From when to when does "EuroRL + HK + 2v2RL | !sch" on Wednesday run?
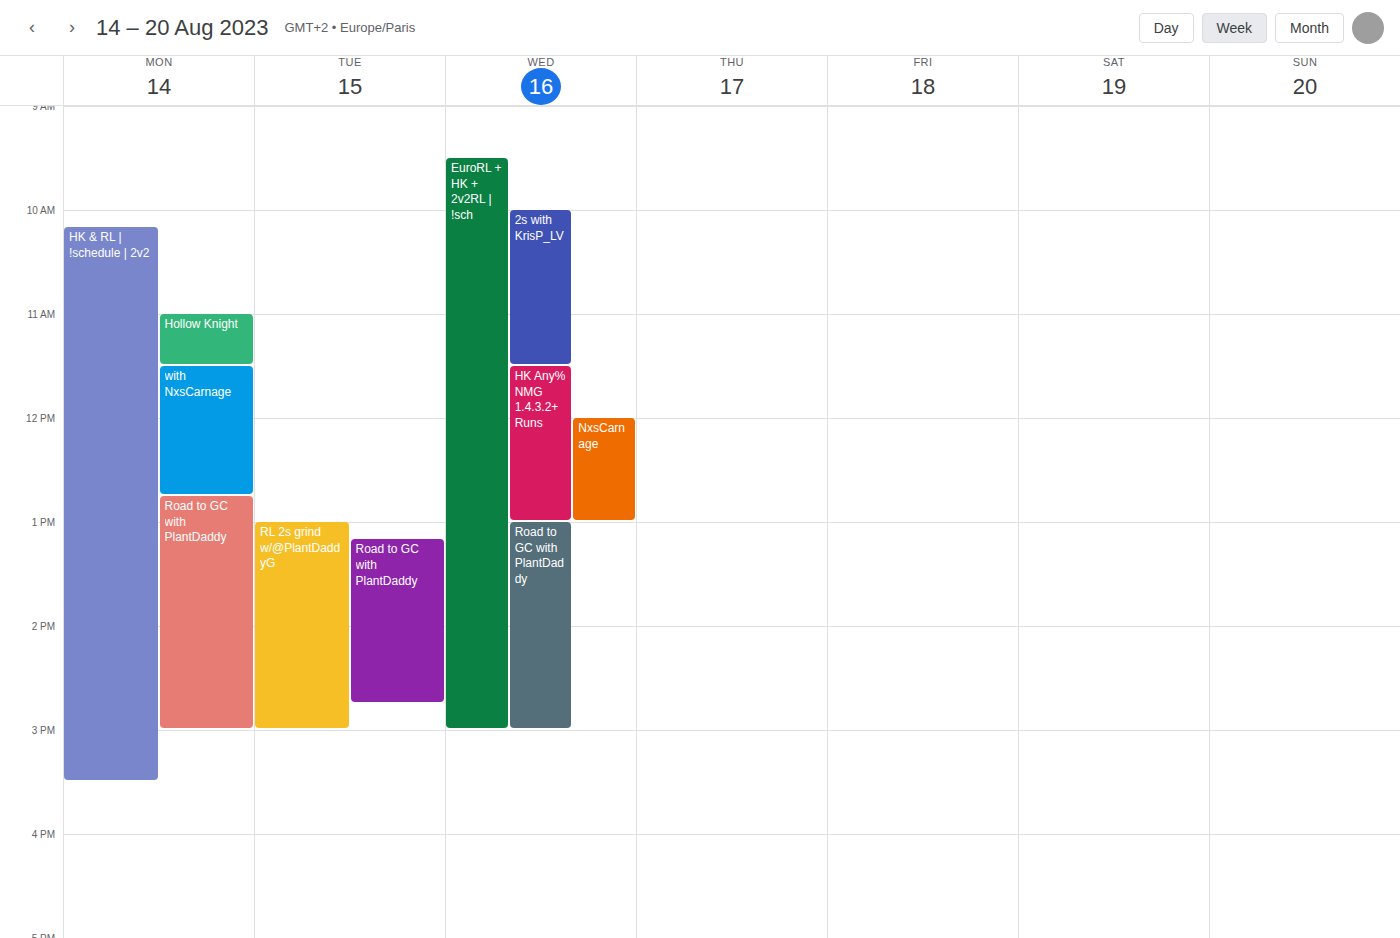
9:30 AM to 3:00 PM